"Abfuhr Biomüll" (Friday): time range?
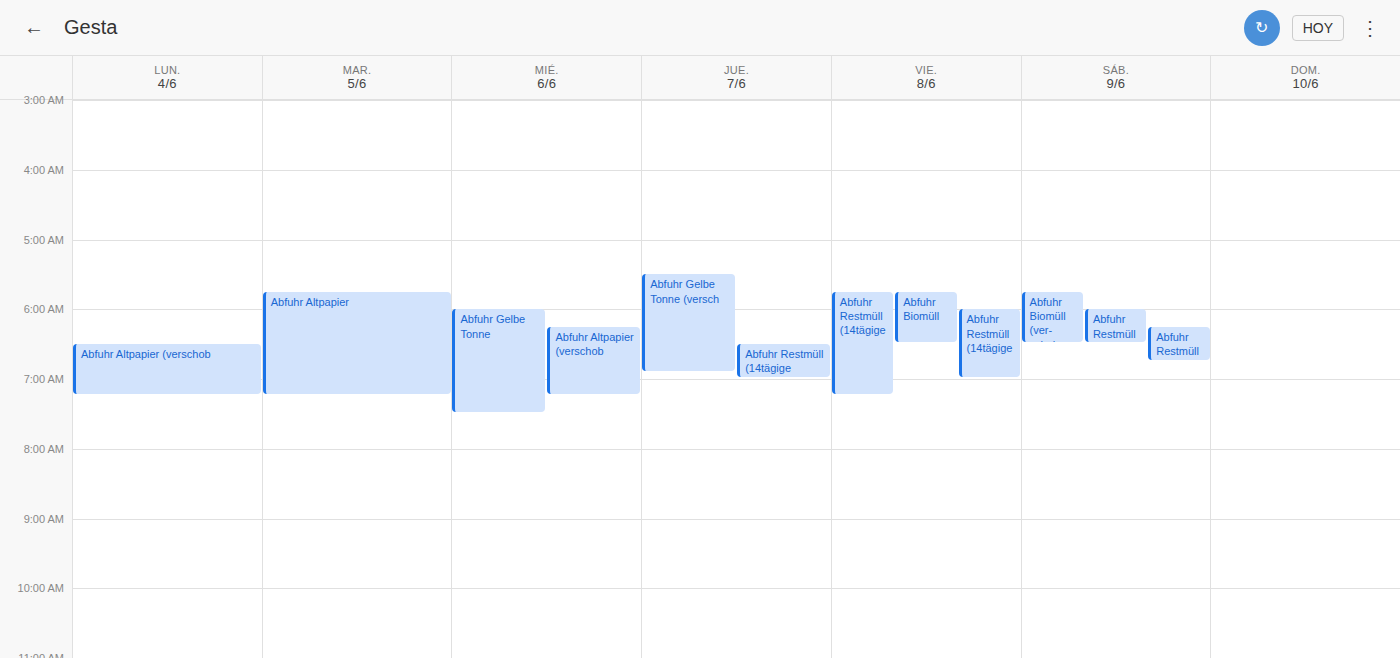
5:45 AM to 6:30 AM